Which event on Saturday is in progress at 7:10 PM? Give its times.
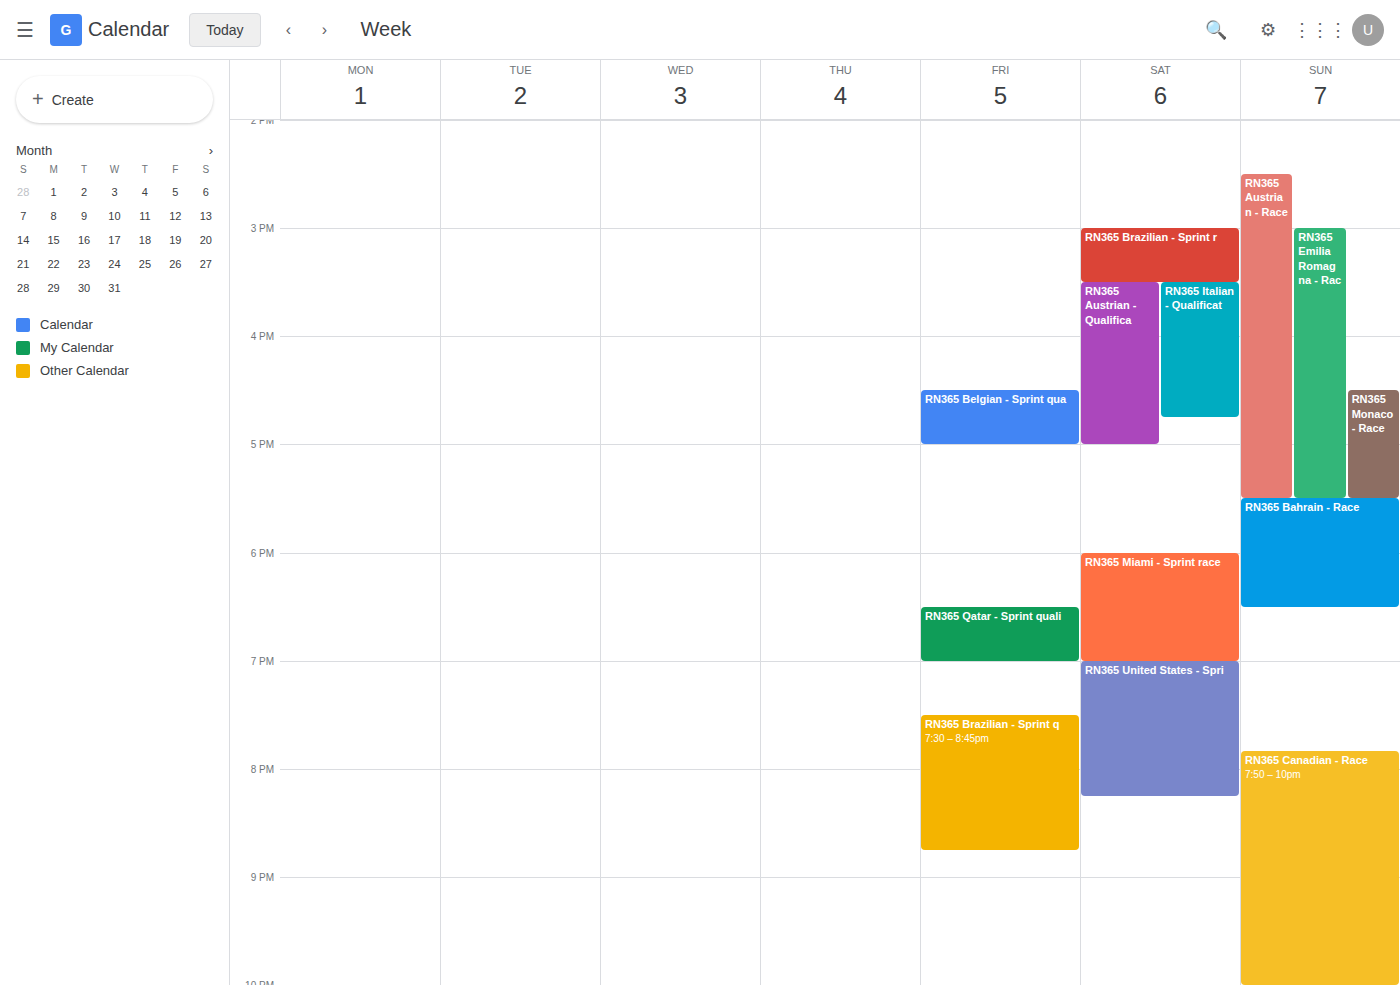
"RN365 United States - Spri", 7:00 PM to 8:15 PM